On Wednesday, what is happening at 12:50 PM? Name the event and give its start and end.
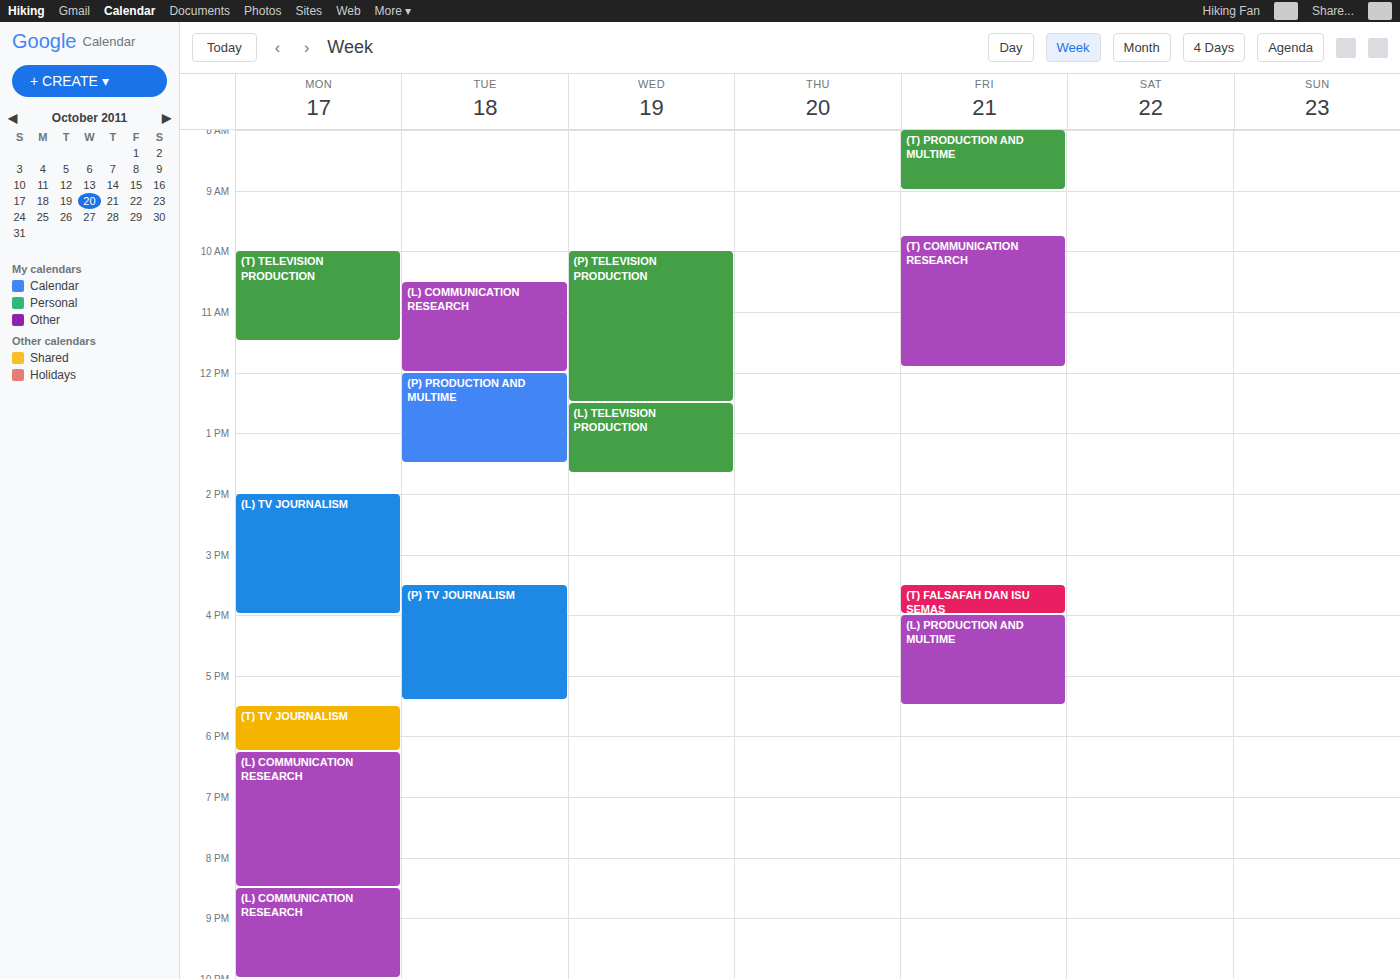
"(L) TELEVISION PRODUCTION", 12:30 PM to 1:40 PM